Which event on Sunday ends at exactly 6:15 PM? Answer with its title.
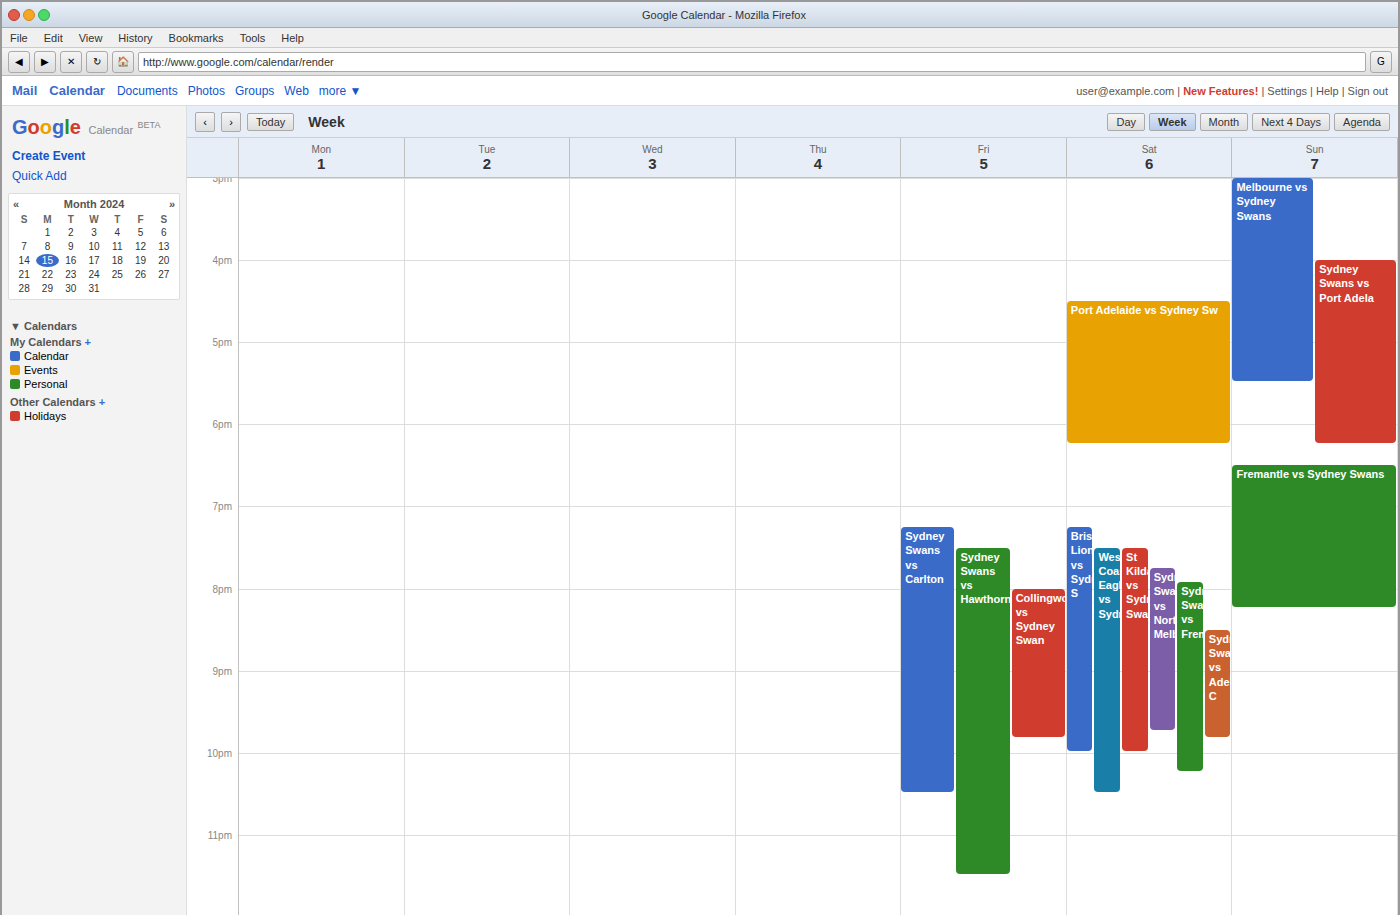
"Sydney Swans vs Port Adela"